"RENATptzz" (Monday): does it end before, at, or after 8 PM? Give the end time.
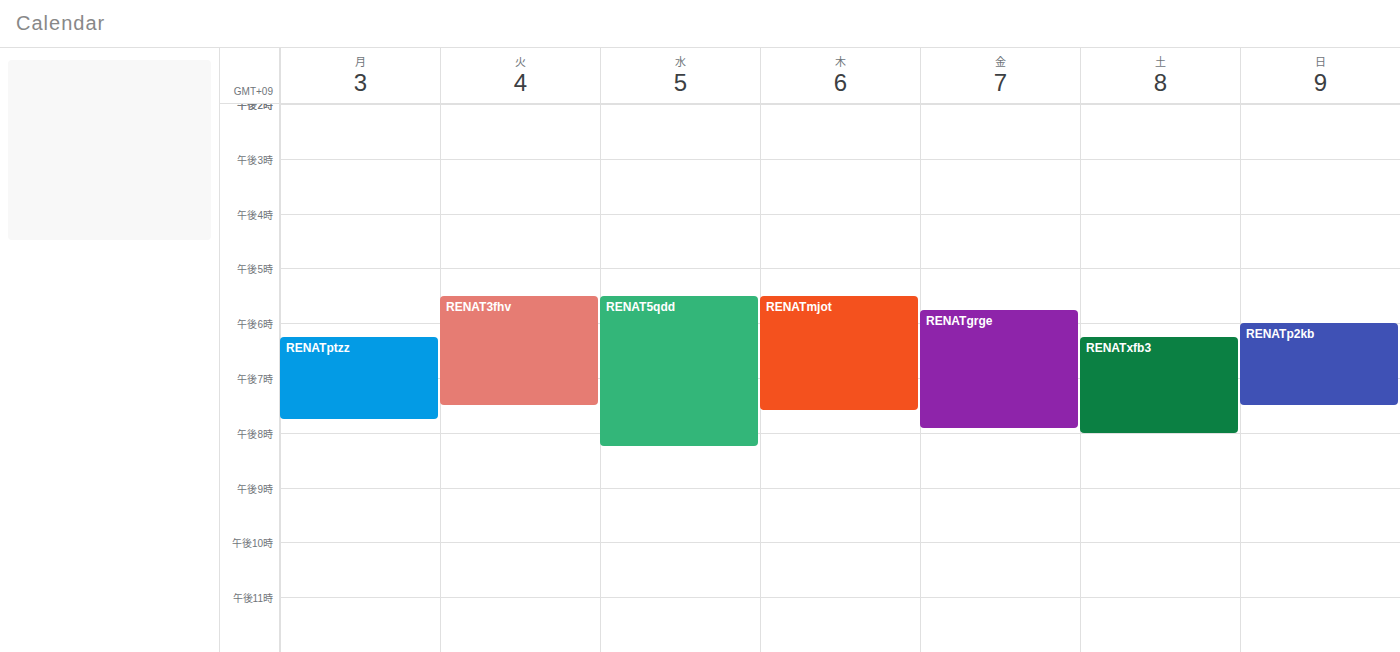
7:45 PM -- before 8 PM, 15 minutes above the 8 PM line.